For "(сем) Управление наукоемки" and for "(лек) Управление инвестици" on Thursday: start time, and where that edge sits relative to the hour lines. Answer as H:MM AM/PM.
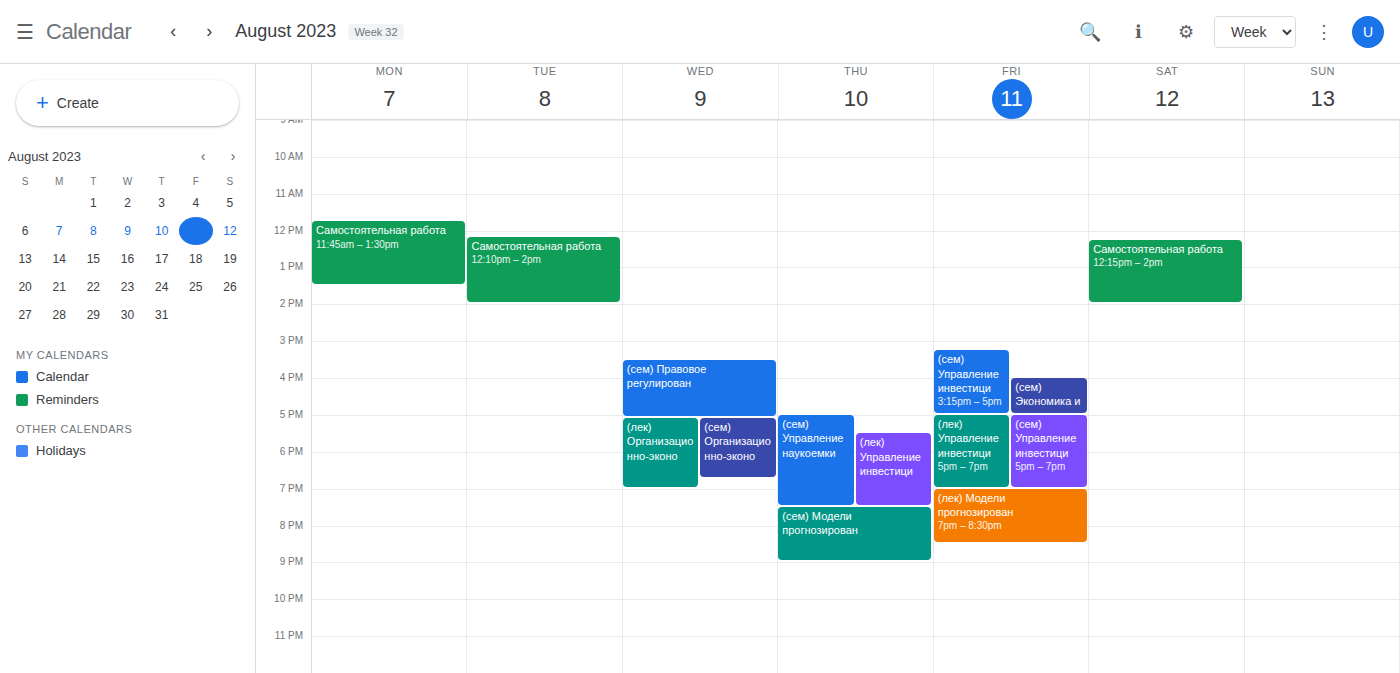
"(сем) Управление наукоемки": 5:00 PM, exactly on the 5 PM line. "(лек) Управление инвестици": 5:30 PM, halfway between the 5 PM and 6 PM lines.